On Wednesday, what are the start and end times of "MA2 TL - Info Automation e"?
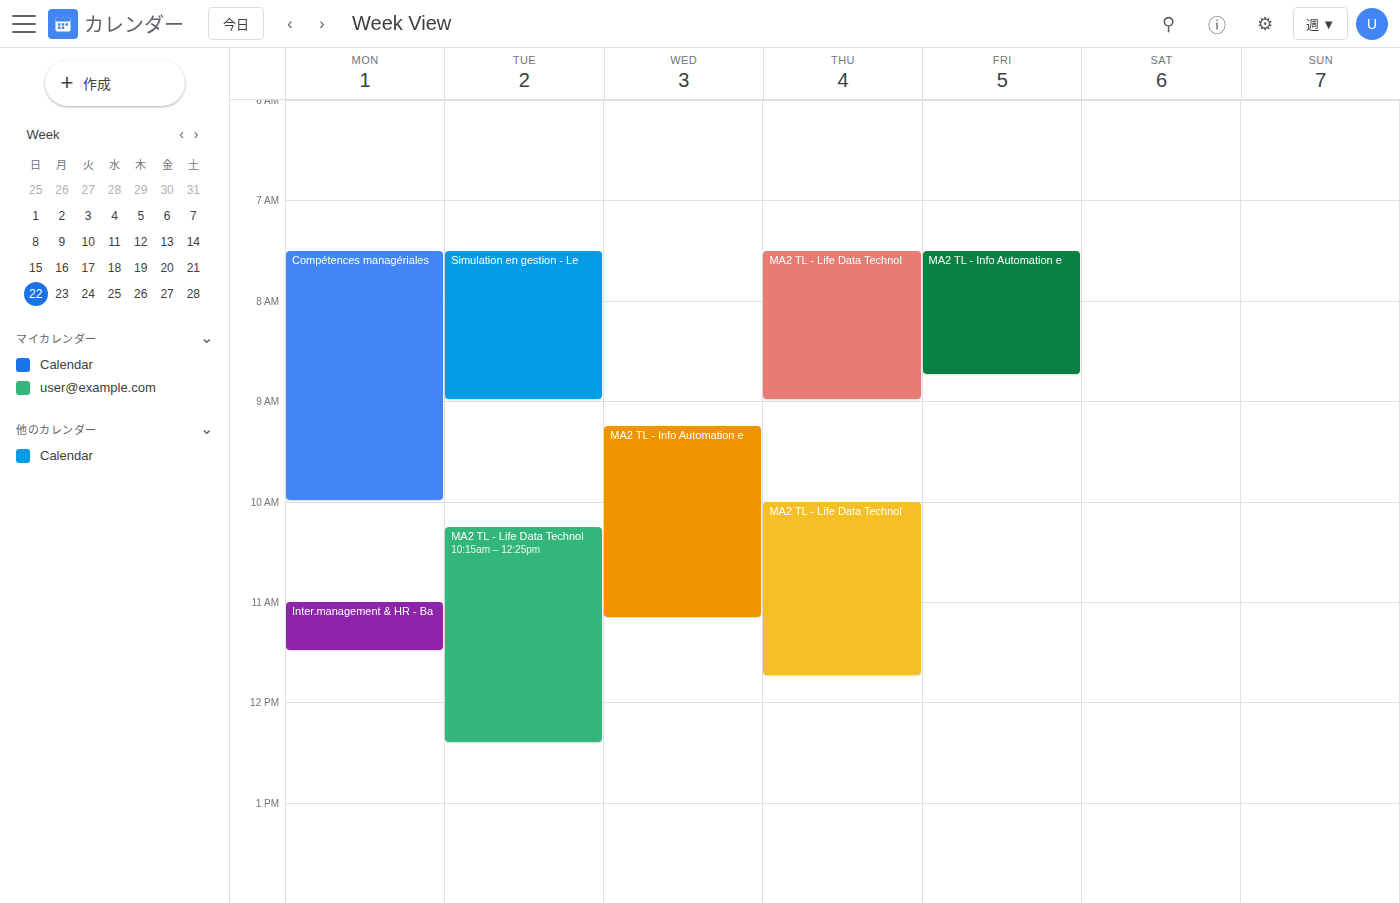
9:15 AM to 11:10 AM